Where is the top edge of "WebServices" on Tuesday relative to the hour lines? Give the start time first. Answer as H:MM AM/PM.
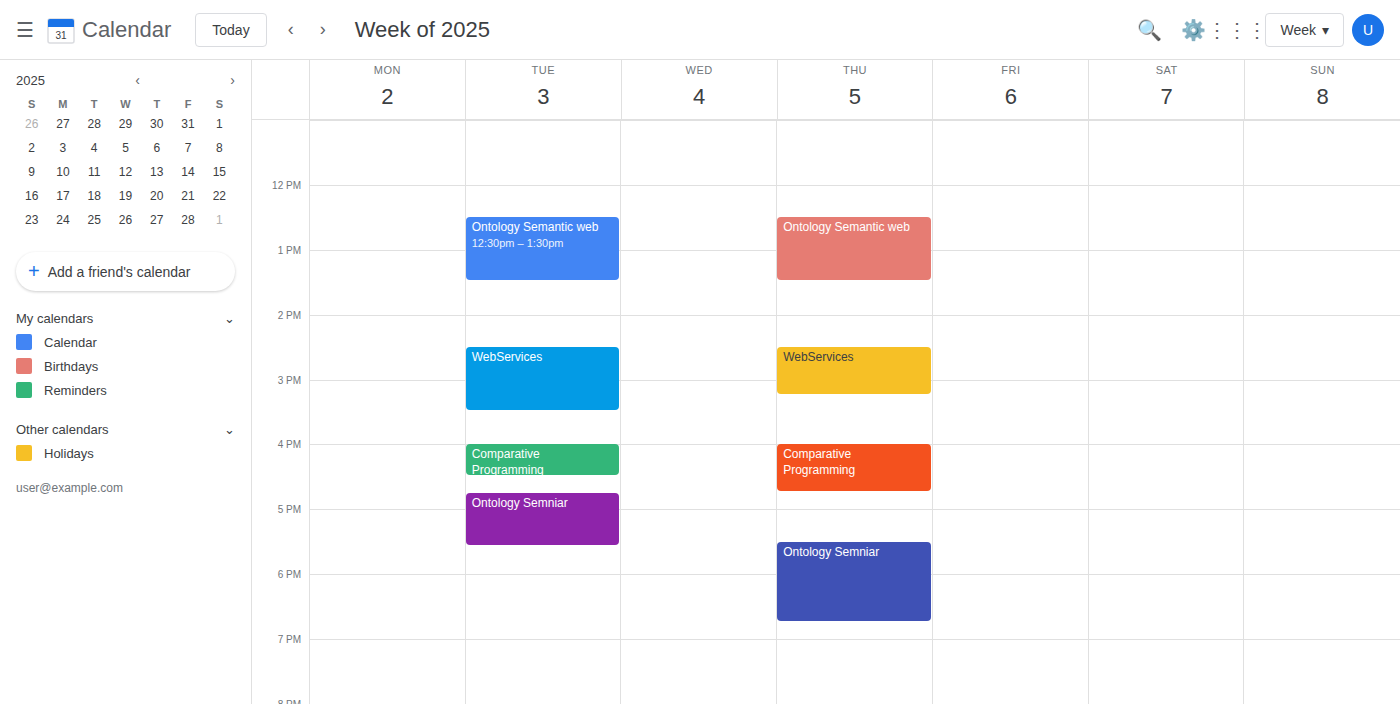
2:30 PM -- halfway between the 2 PM and 3 PM lines.